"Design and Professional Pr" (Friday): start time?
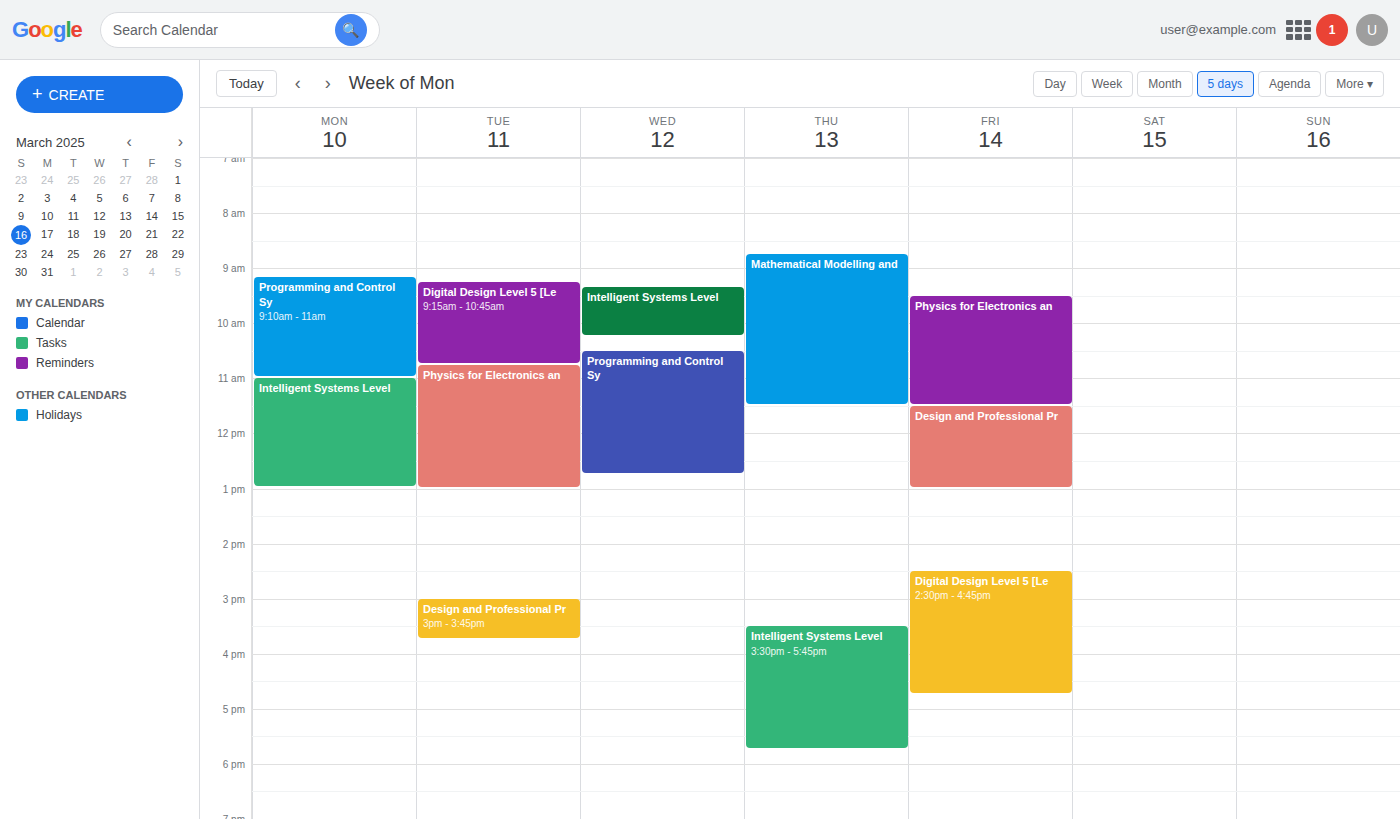
11:30 AM